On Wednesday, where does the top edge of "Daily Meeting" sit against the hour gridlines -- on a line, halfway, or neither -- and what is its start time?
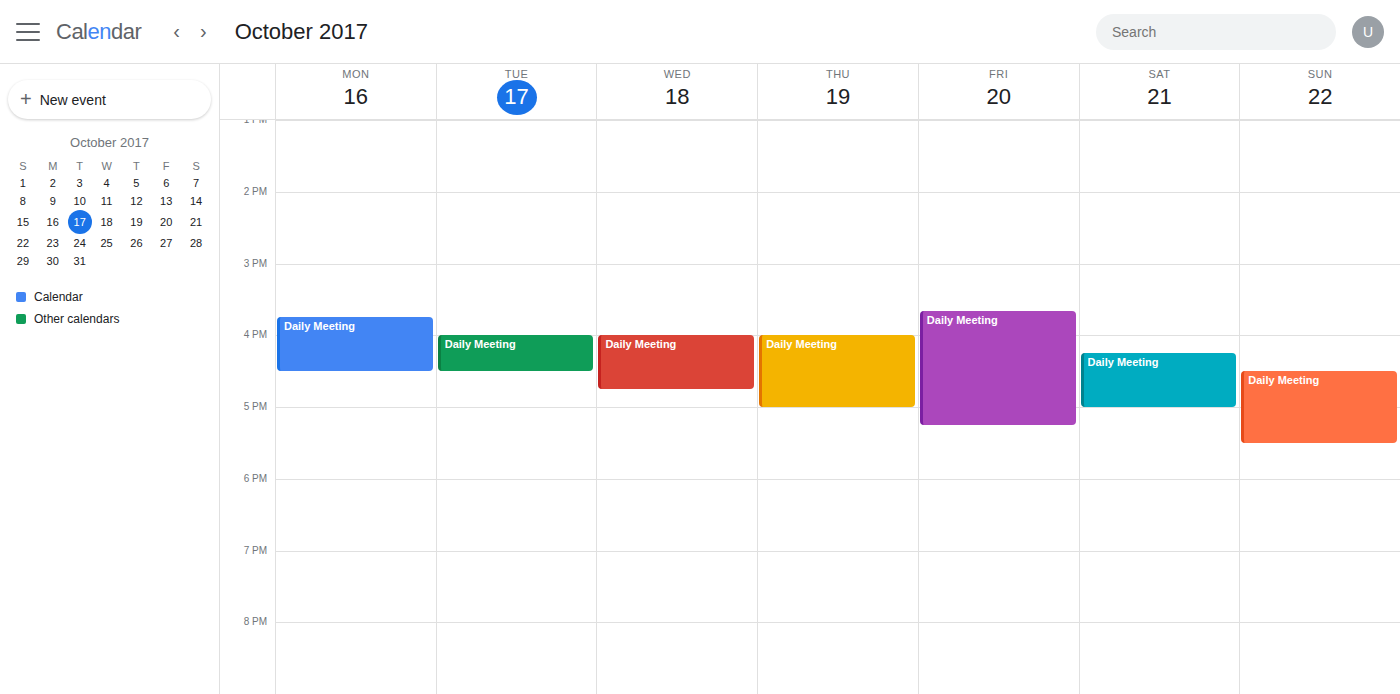
4:00 PM -- exactly on the 4 PM line.